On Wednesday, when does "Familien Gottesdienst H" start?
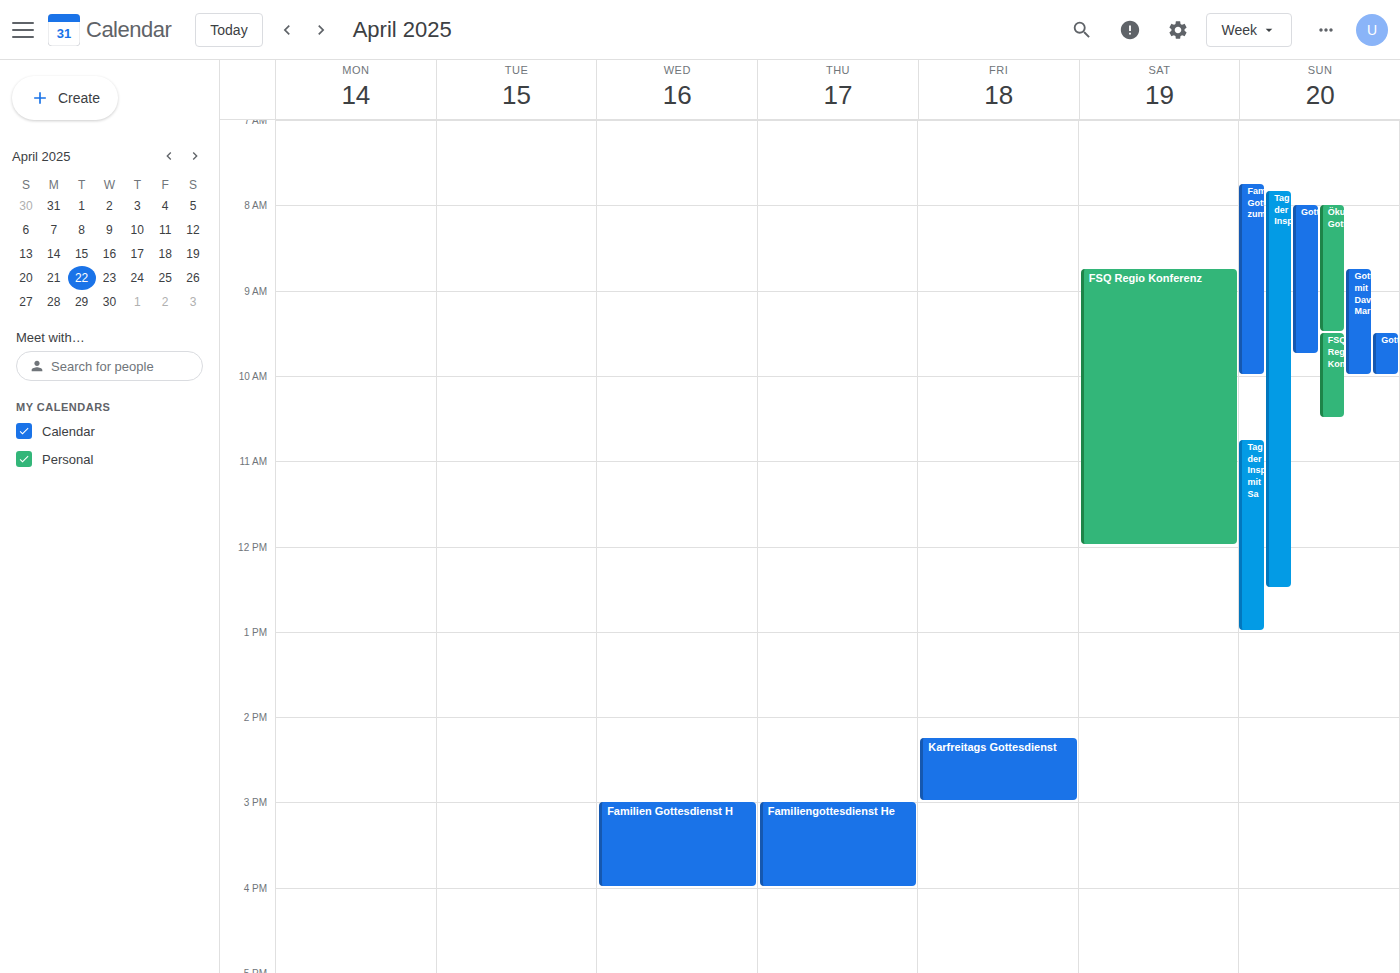
3:00 PM